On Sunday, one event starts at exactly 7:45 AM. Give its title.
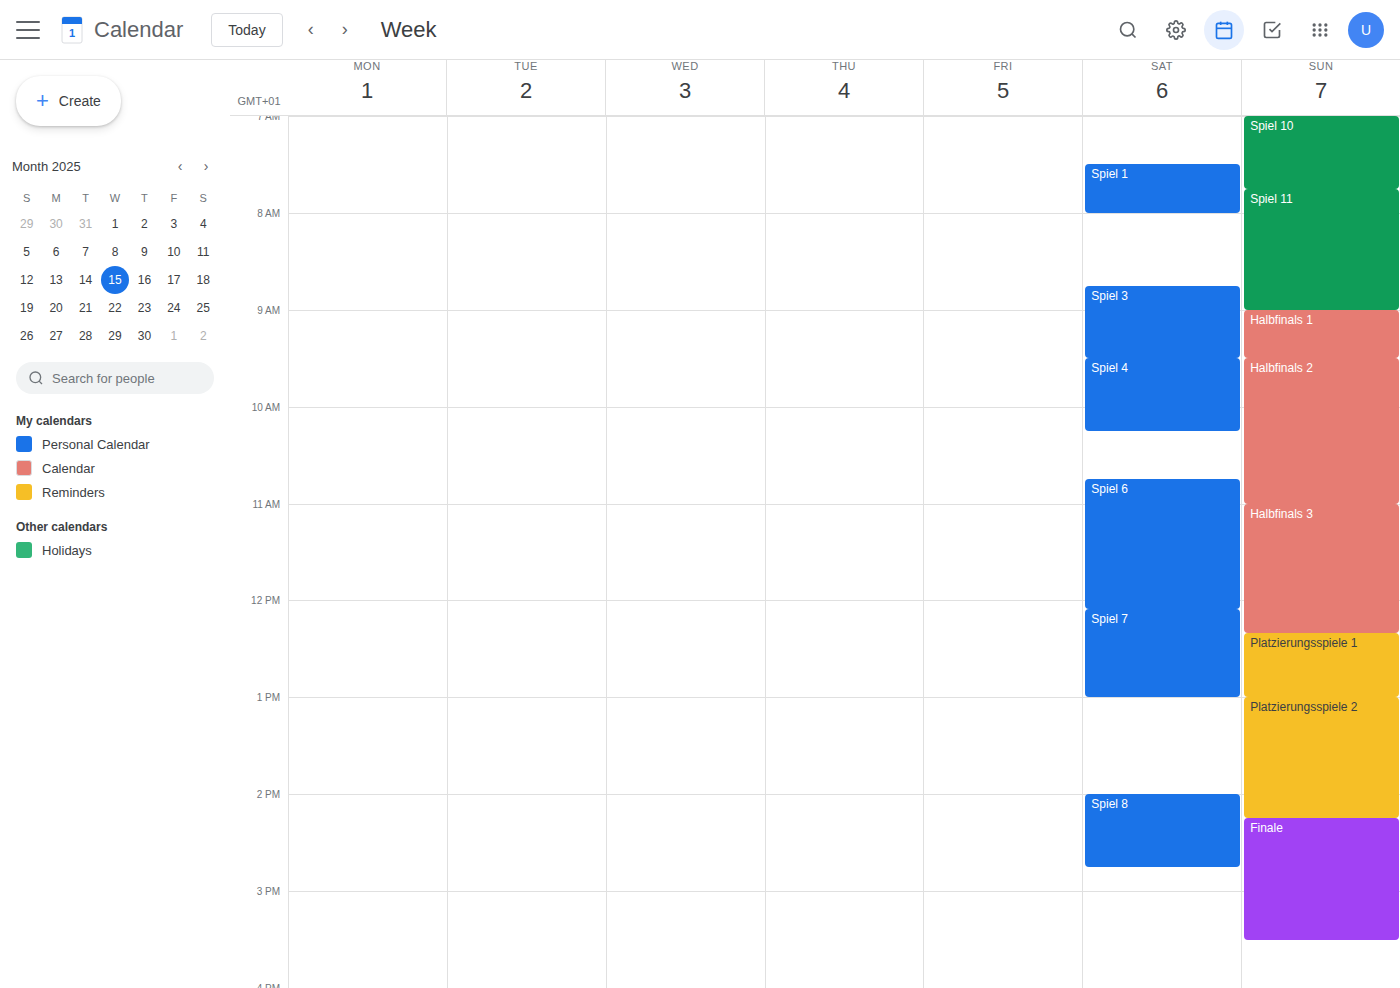
"Spiel 11"